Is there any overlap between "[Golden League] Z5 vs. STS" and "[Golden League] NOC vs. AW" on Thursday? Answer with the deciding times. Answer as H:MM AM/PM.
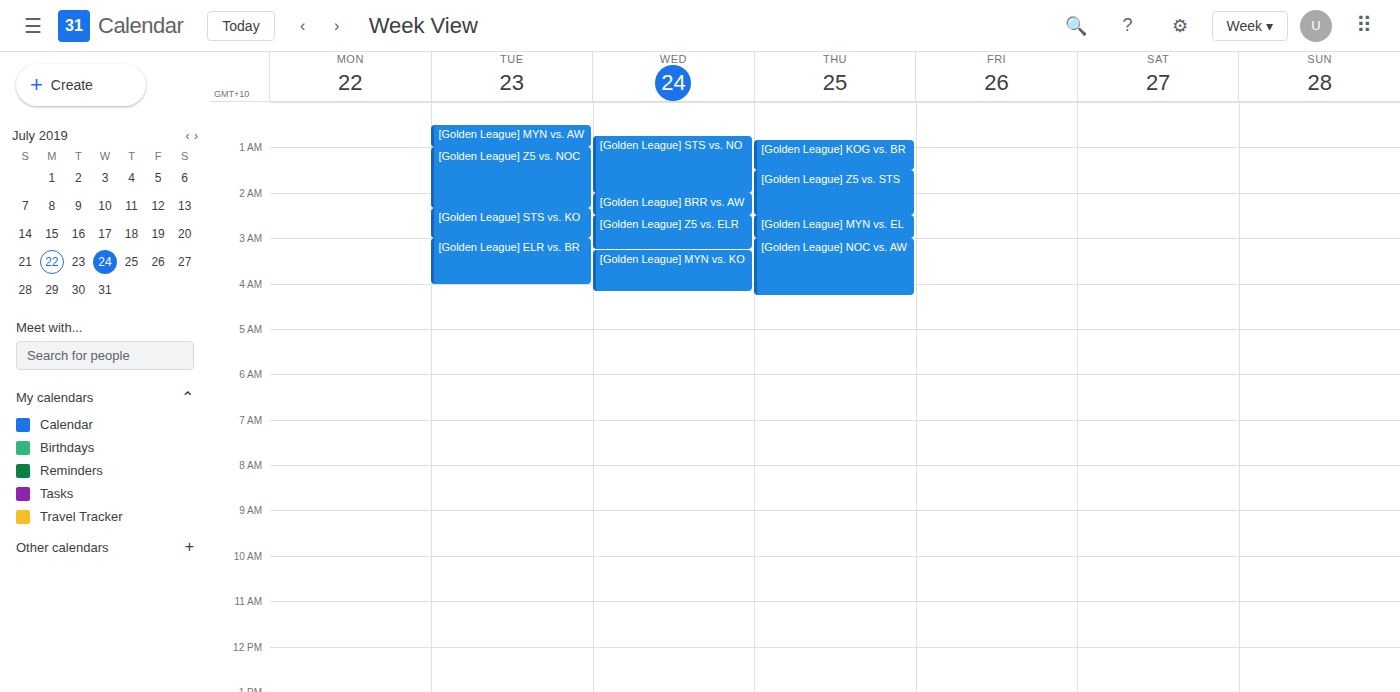
"[Golden League] Z5 vs. STS" ends at 2:30 AM and "[Golden League] NOC vs. AW" starts at 3:00 AM -- no overlap.